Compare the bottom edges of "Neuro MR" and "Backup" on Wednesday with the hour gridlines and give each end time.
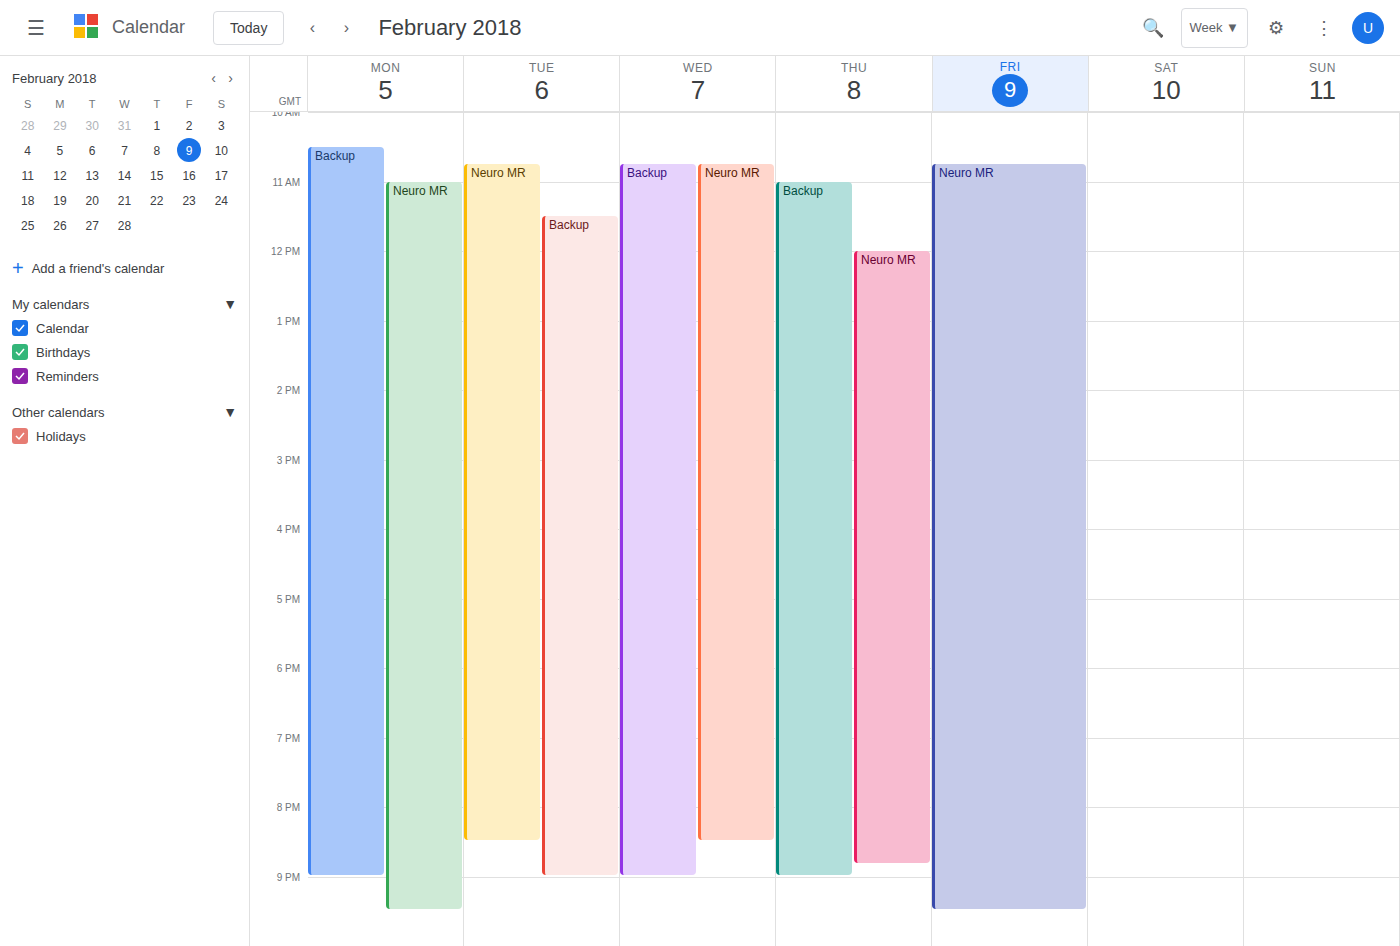
"Neuro MR": 8:30 PM, halfway between the 8 PM and 9 PM lines. "Backup": 9:00 PM, exactly on the 9 PM line.